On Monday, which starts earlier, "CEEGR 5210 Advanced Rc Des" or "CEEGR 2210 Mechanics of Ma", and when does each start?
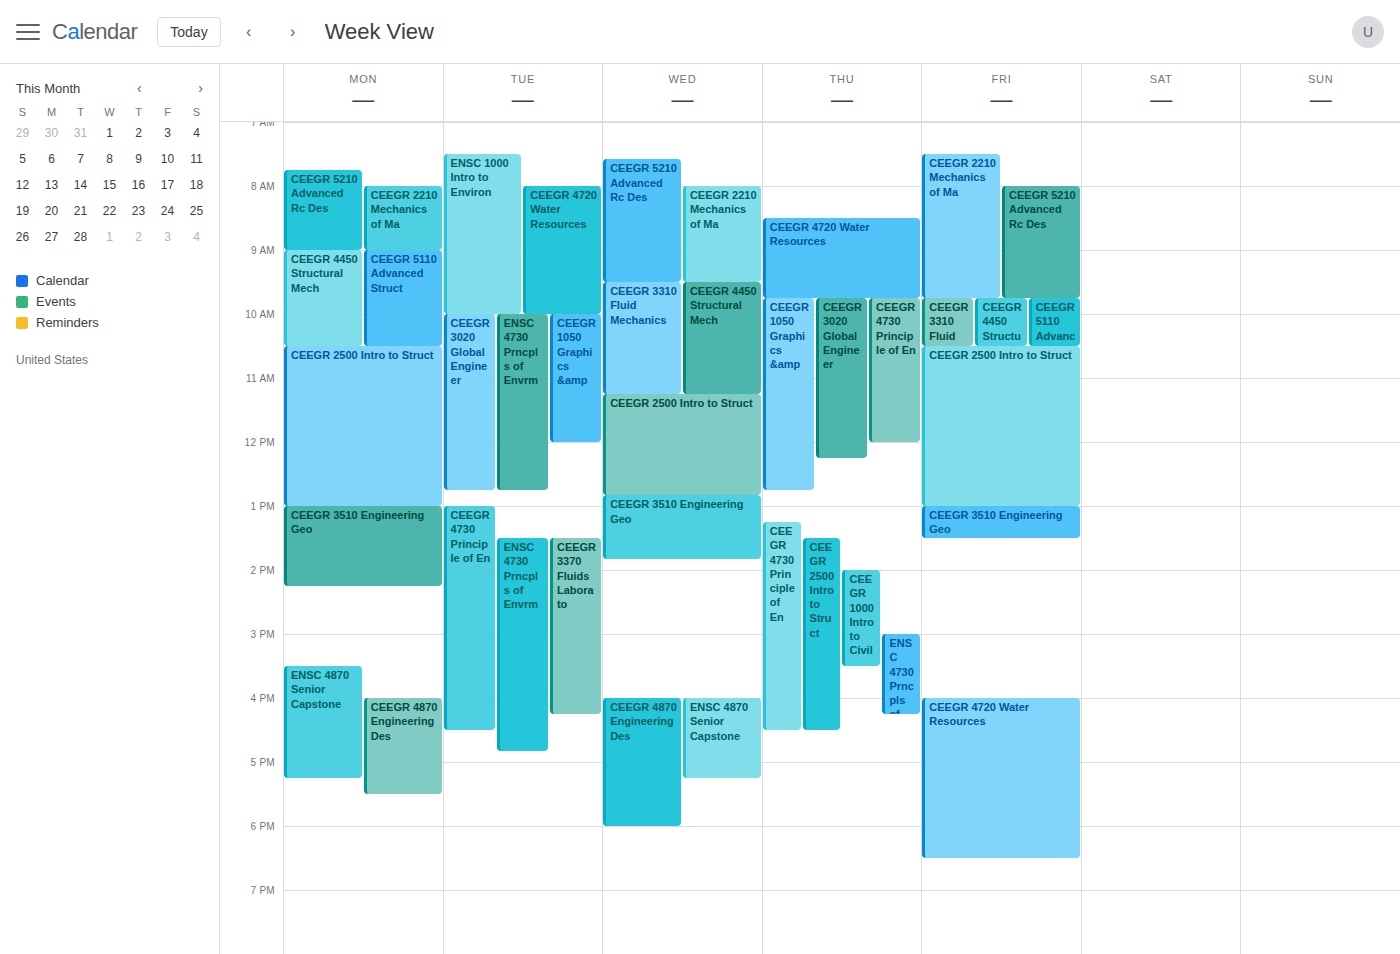
"CEEGR 5210 Advanced Rc Des" 7:45 AM; "CEEGR 2210 Mechanics of Ma" 8:00 AM.